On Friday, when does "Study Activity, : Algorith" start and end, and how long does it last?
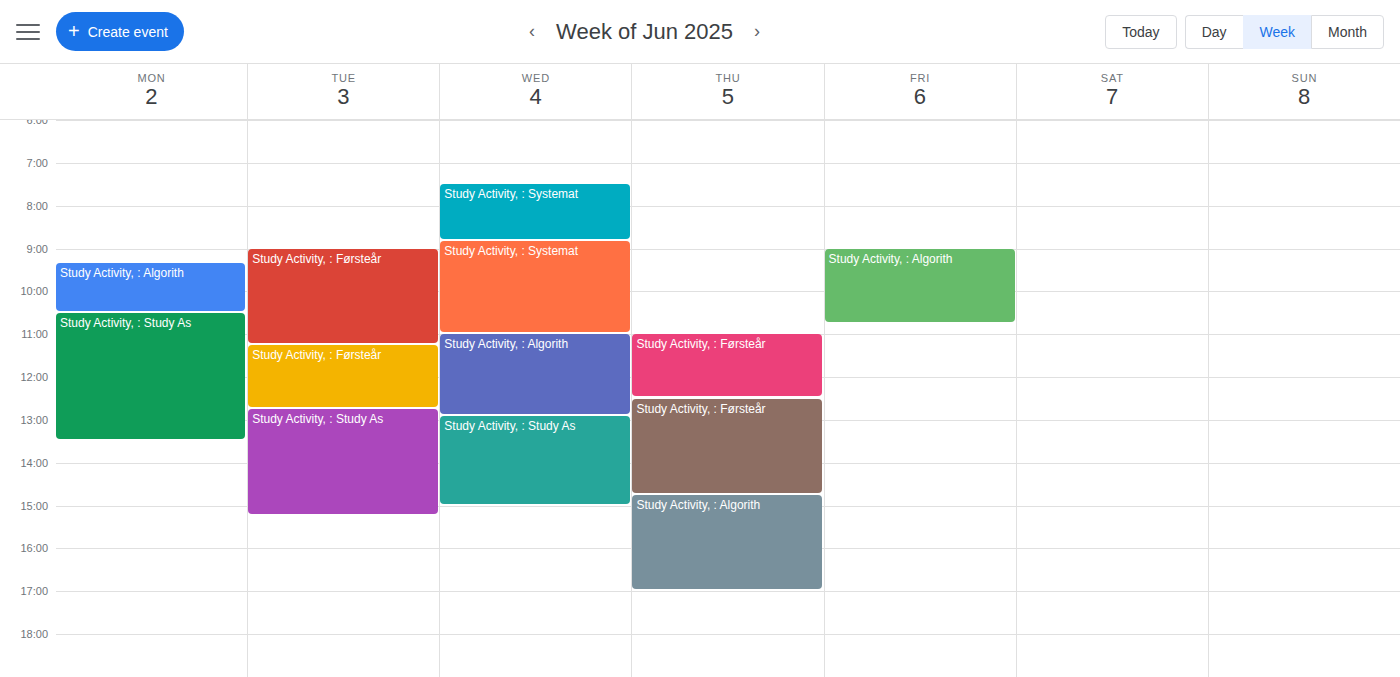
9:00 AM to 10:45 AM, 1 hour 45 minutes